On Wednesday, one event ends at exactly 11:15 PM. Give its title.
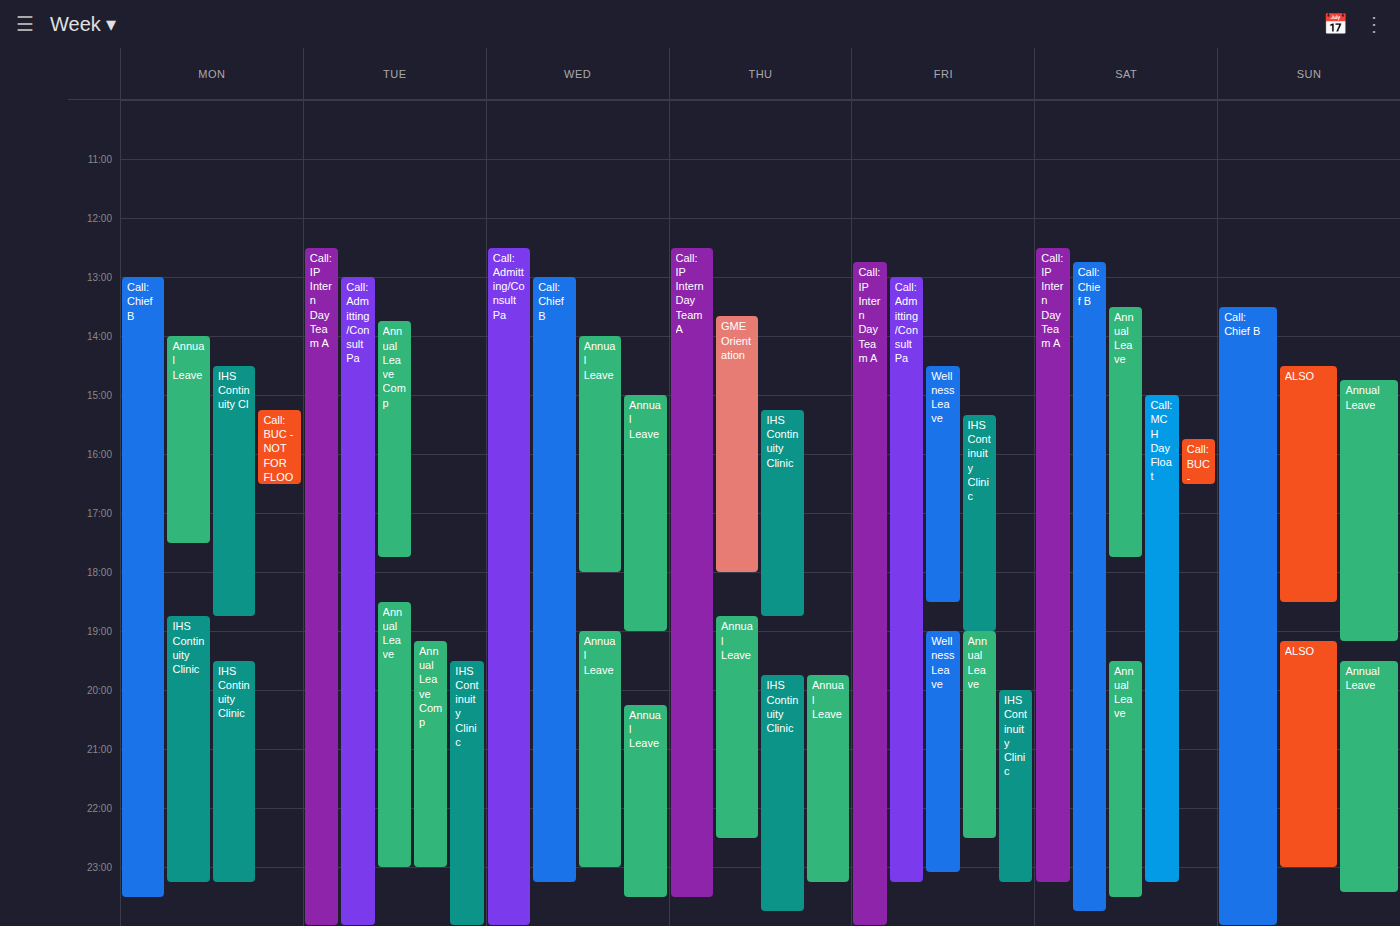
"Call: Chief B"